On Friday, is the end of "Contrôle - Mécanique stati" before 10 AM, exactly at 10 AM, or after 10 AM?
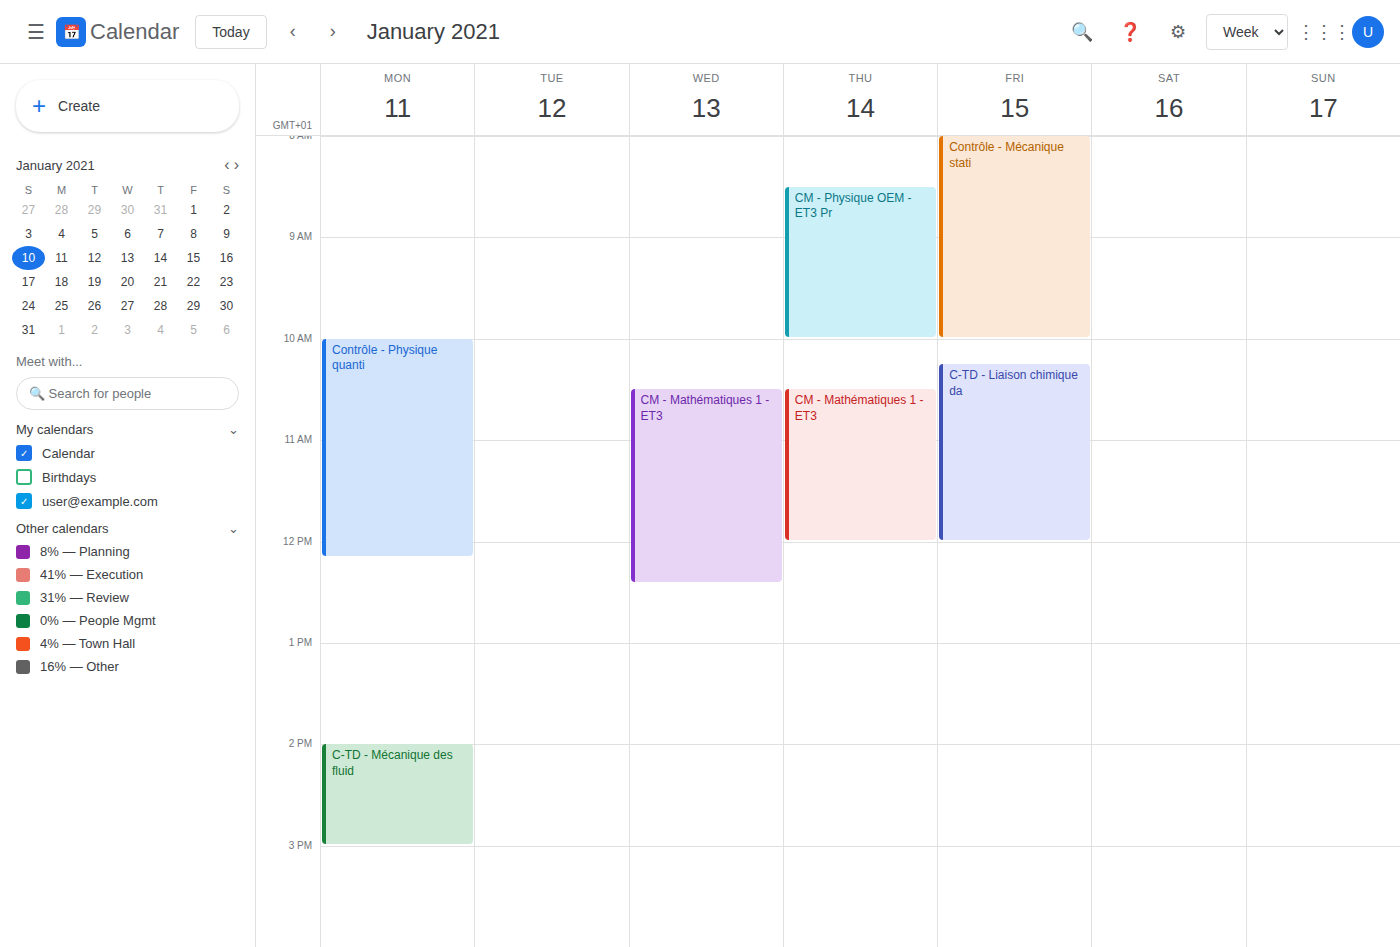
10:00 AM -- exactly at 10 AM, on the 10 AM line.